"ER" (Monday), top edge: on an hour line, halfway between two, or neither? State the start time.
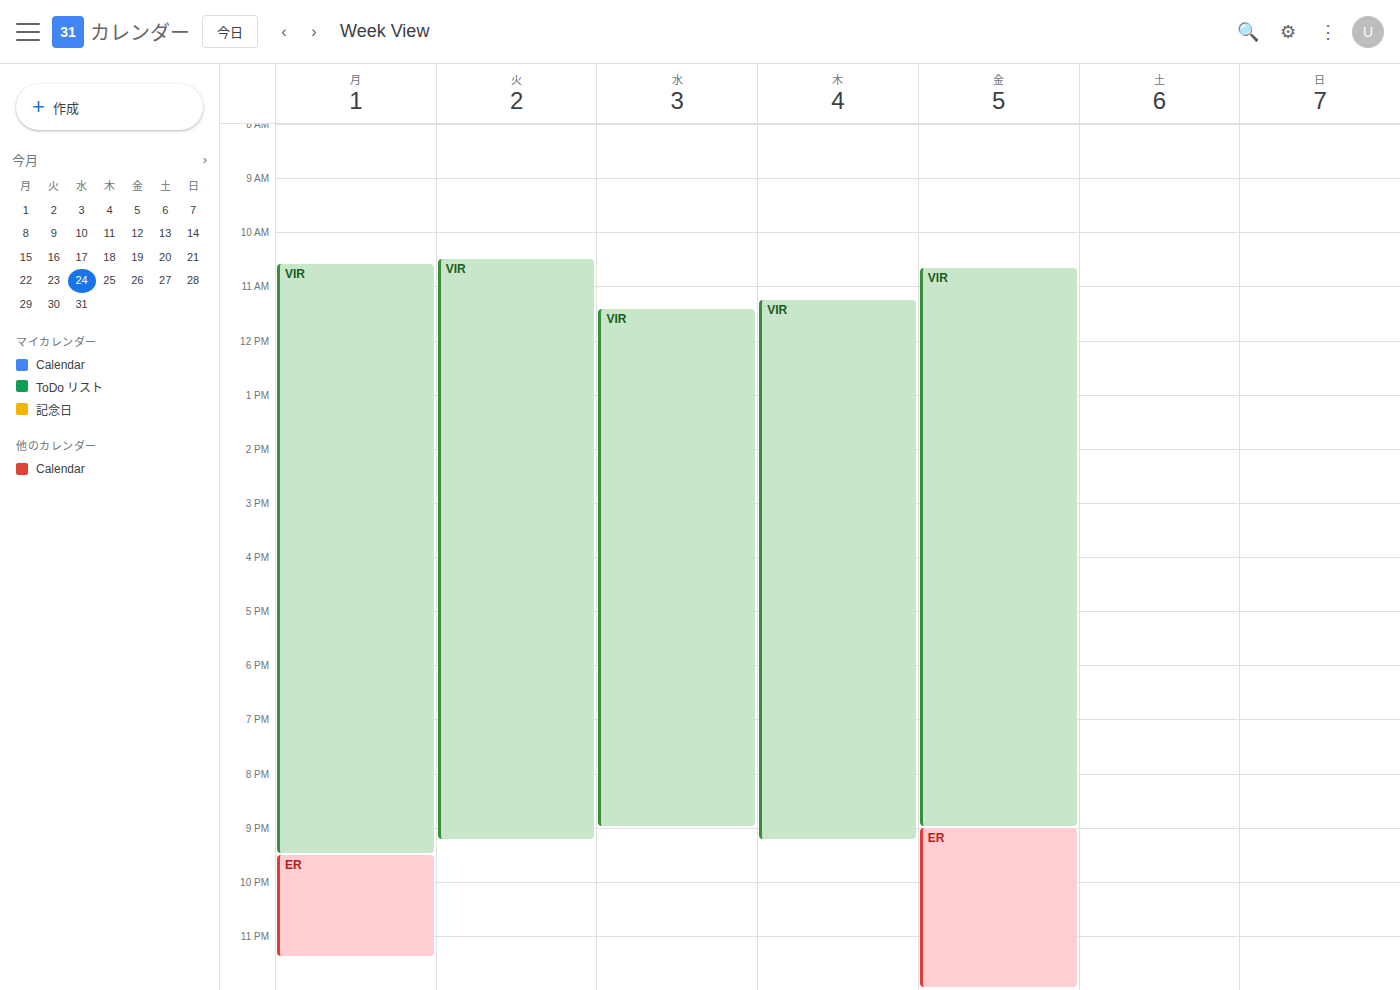
21:30 -- halfway between the 21:00 and 22:00 lines.